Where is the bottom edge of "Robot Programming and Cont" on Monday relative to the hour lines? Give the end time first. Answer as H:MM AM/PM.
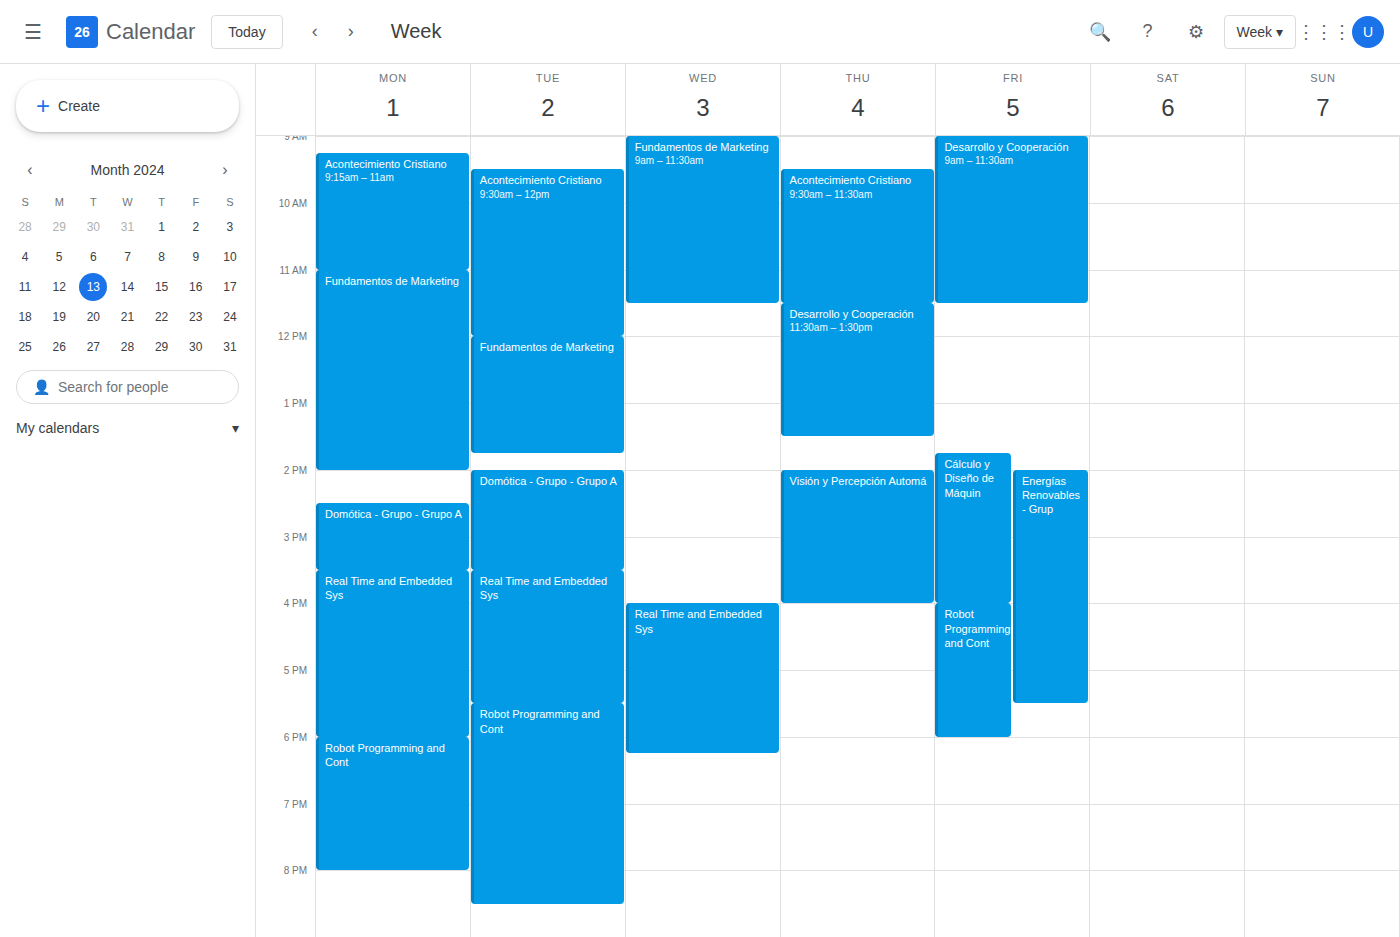
8:00 PM -- exactly on the 8 PM line.